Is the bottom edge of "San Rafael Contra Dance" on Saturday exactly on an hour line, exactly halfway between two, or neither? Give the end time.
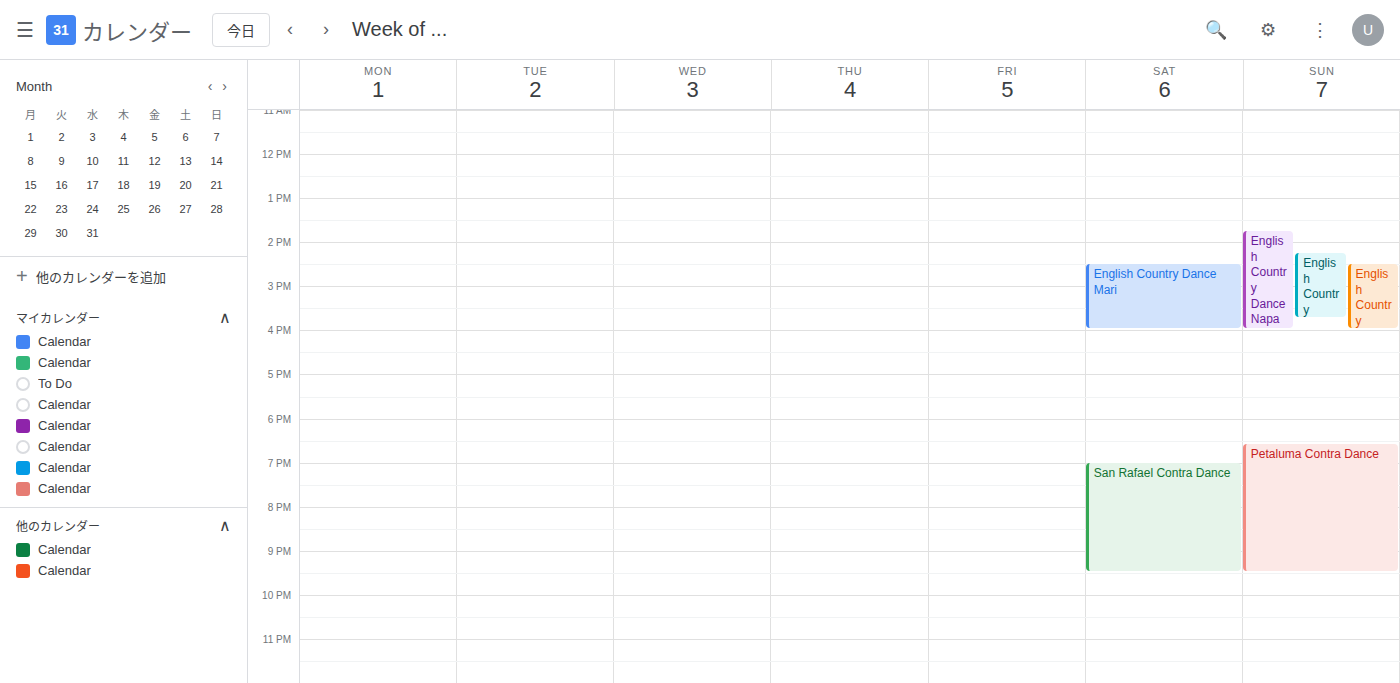
9:30 PM -- halfway between the 9 PM and 10 PM lines.